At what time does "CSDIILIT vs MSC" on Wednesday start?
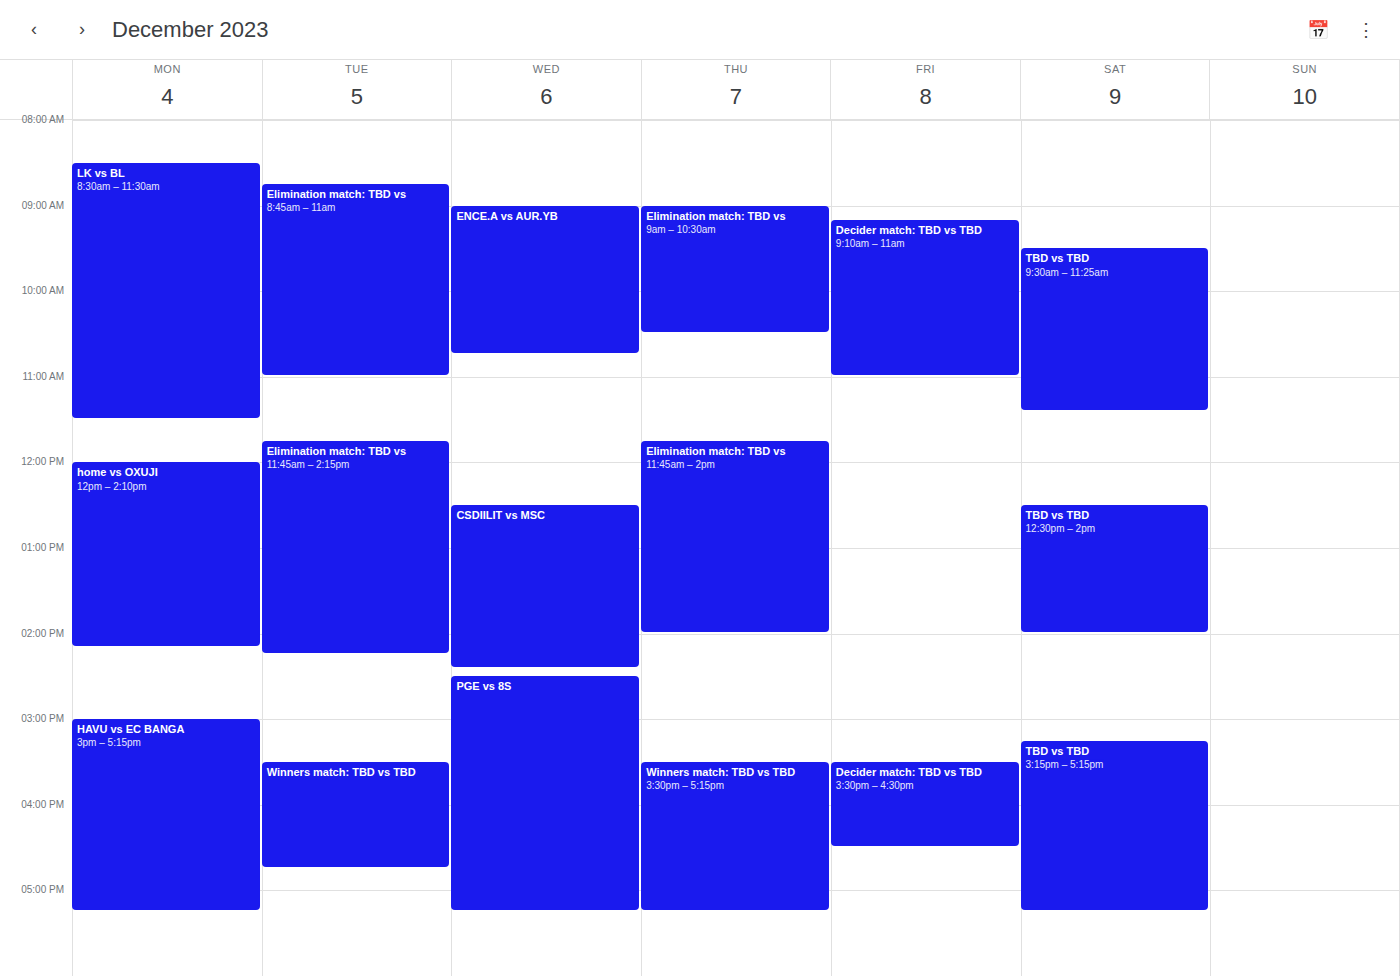
12:30 PM